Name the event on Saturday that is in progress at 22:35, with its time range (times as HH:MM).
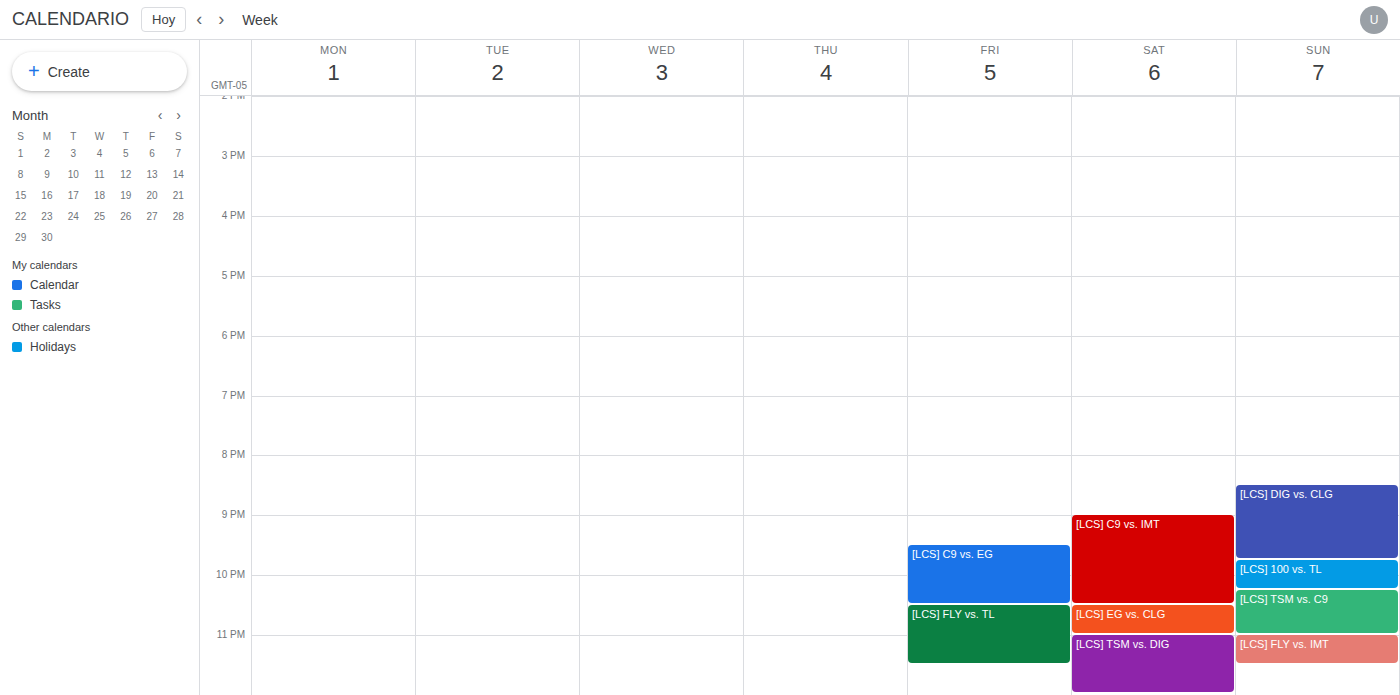
"[LCS] EG vs. CLG", 22:30 to 23:00